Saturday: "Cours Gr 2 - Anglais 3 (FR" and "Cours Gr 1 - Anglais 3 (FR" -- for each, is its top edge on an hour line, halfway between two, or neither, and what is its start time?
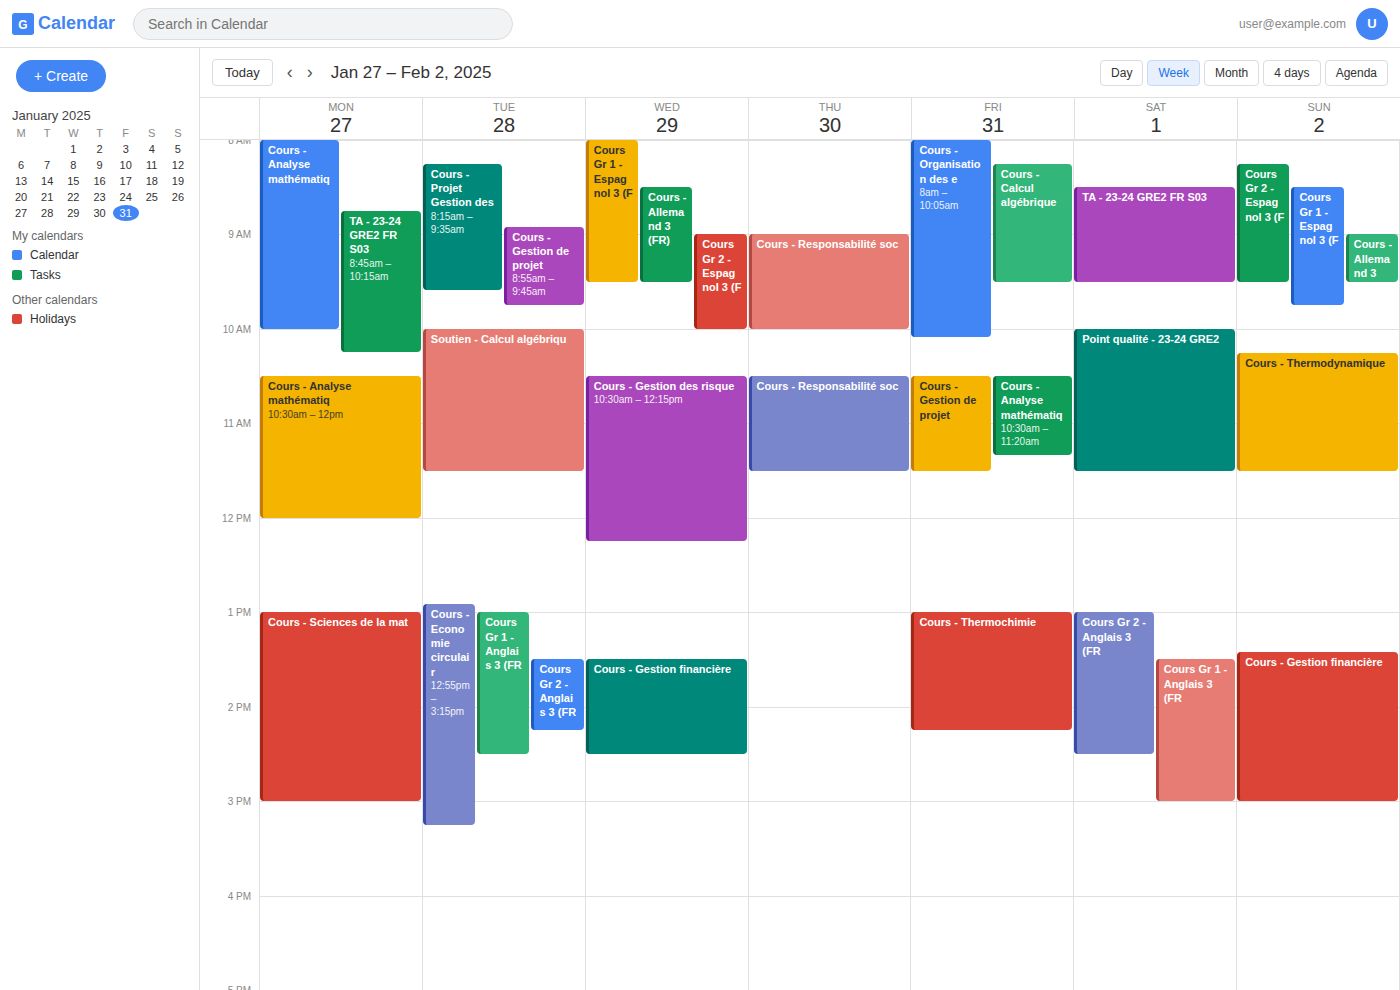
"Cours Gr 2 - Anglais 3 (FR": 1:00 PM, exactly on the 1 PM line. "Cours Gr 1 - Anglais 3 (FR": 1:30 PM, halfway between the 1 PM and 2 PM lines.